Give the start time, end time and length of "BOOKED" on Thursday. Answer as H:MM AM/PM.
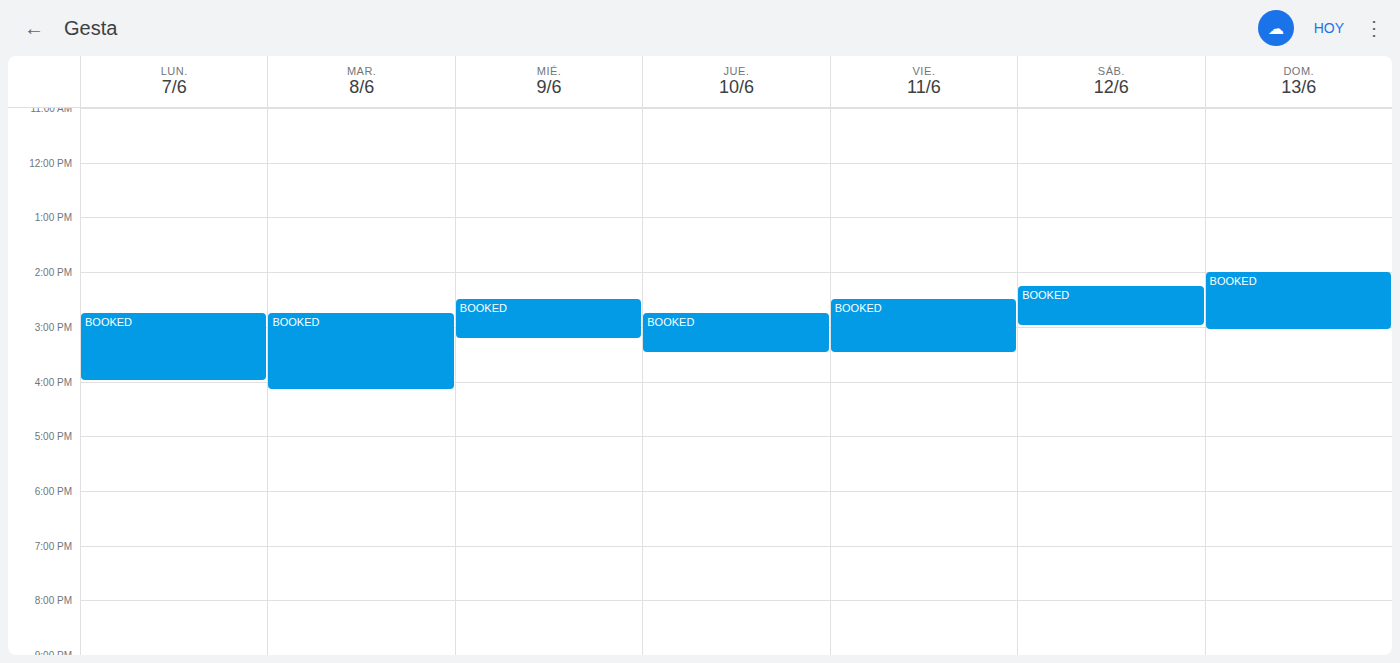
2:45 PM to 3:30 PM, 45 minutes